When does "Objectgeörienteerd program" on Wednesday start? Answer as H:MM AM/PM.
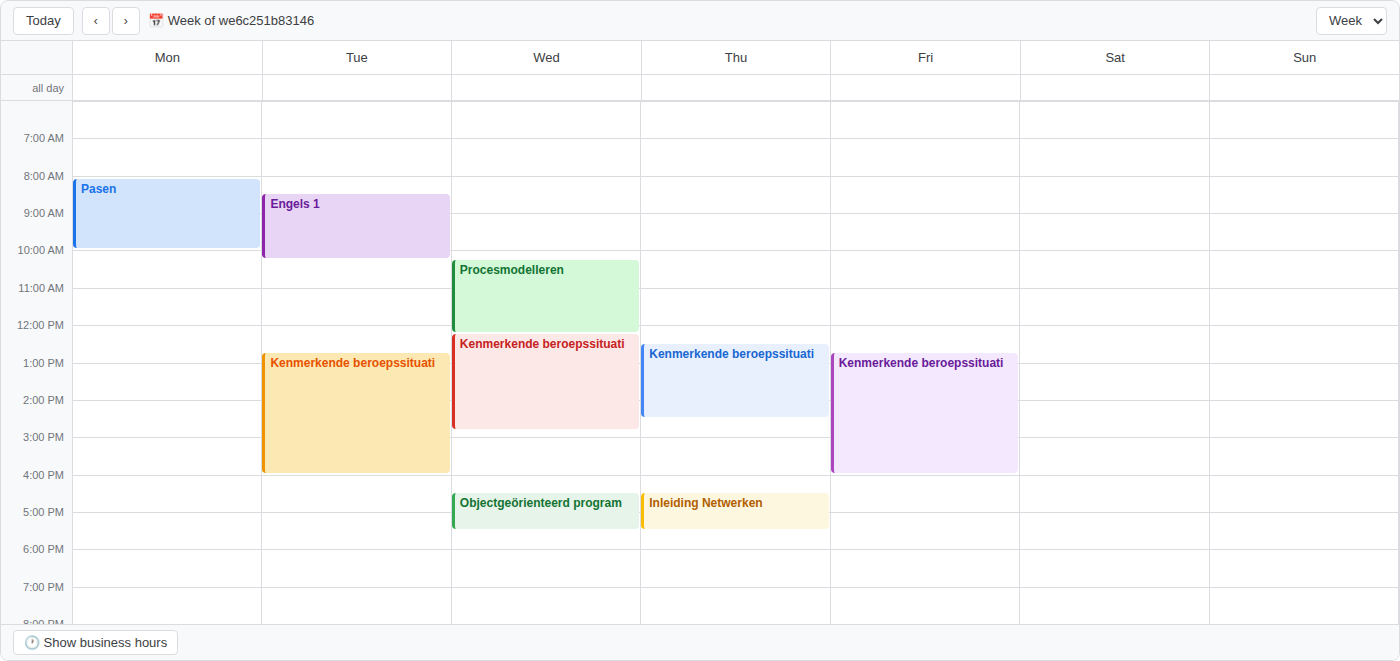
4:30 PM